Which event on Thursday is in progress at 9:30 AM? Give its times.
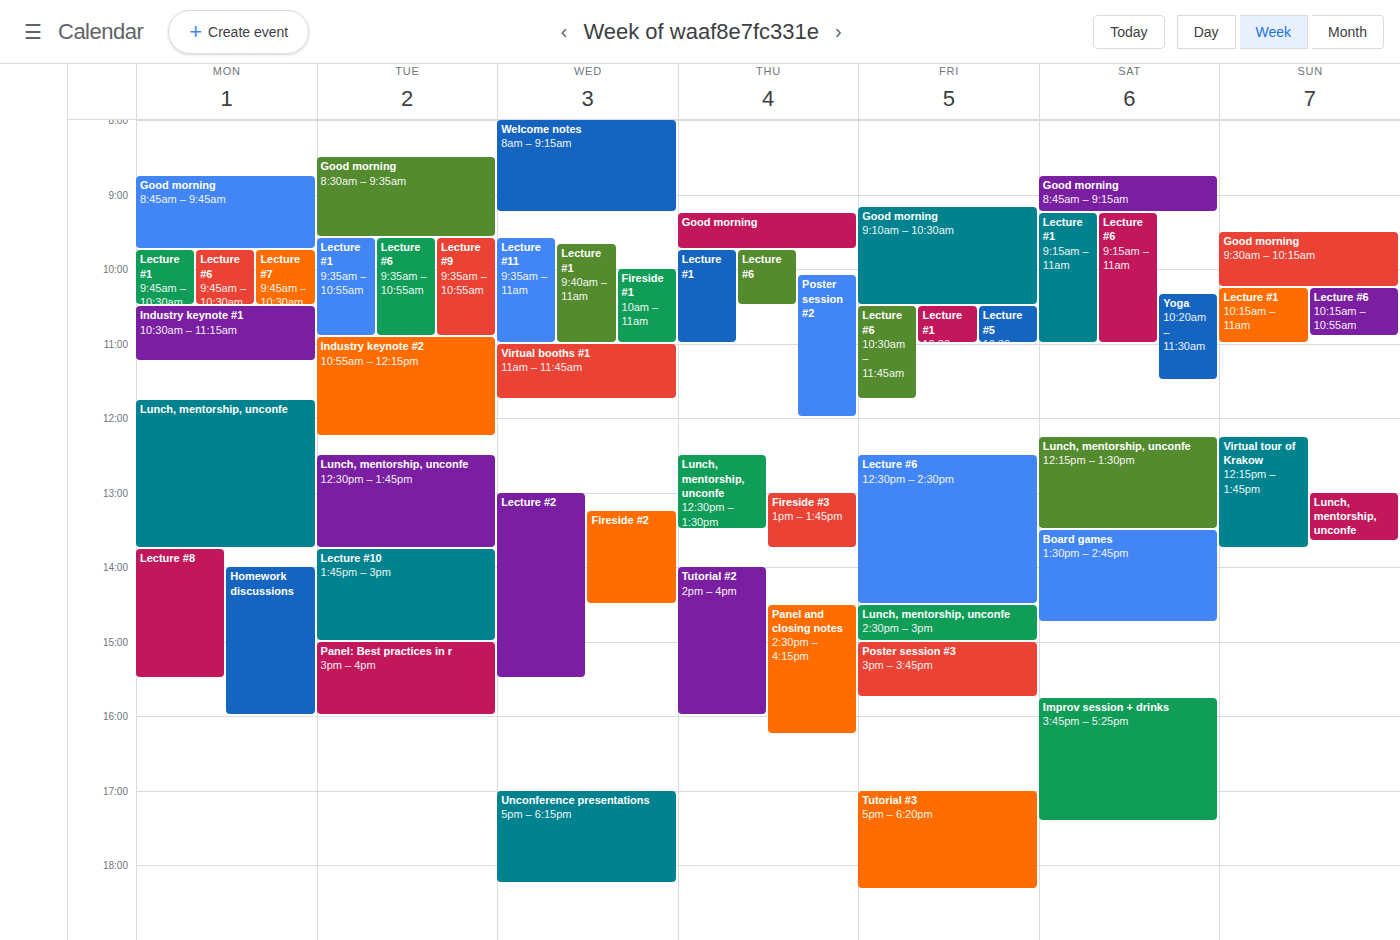
"Good morning", 9:15 AM to 9:45 AM